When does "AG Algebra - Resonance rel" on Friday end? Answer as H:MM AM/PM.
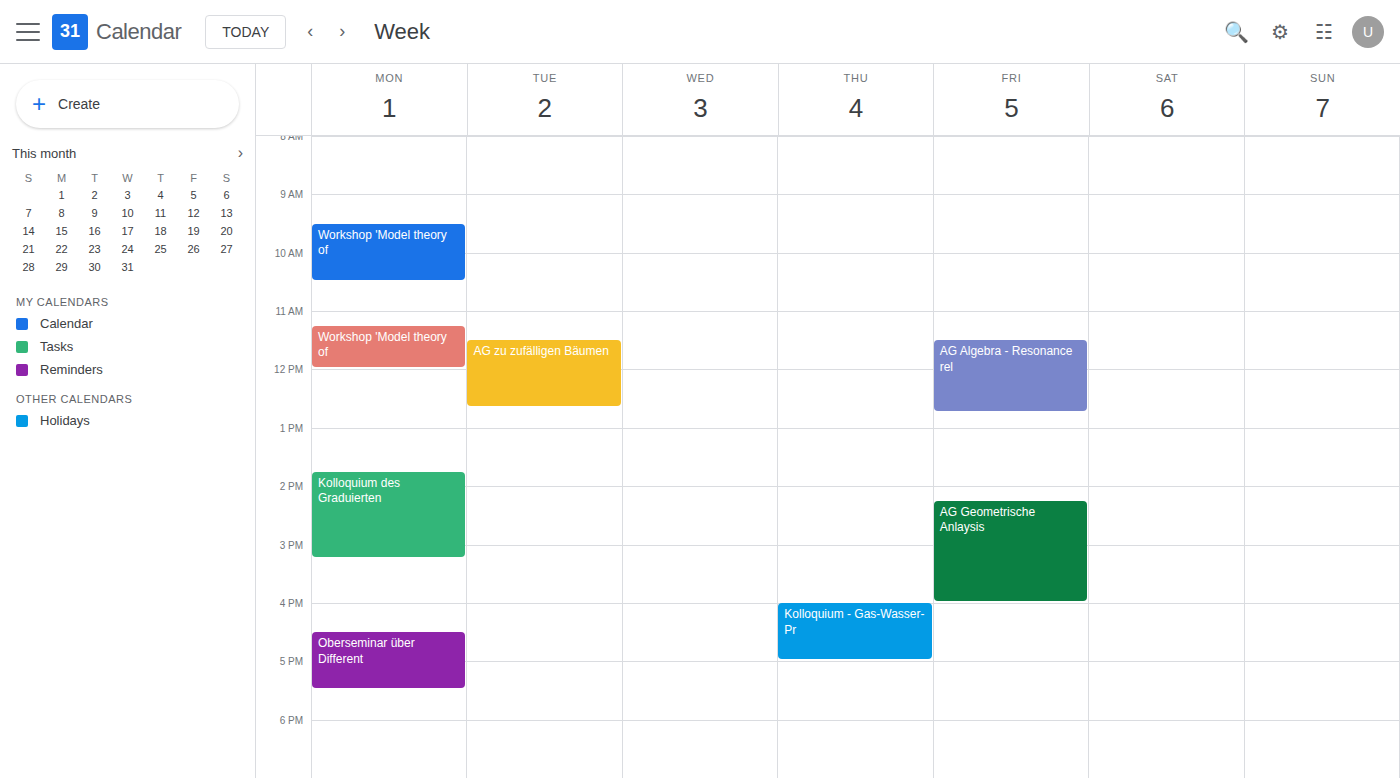
12:45 PM